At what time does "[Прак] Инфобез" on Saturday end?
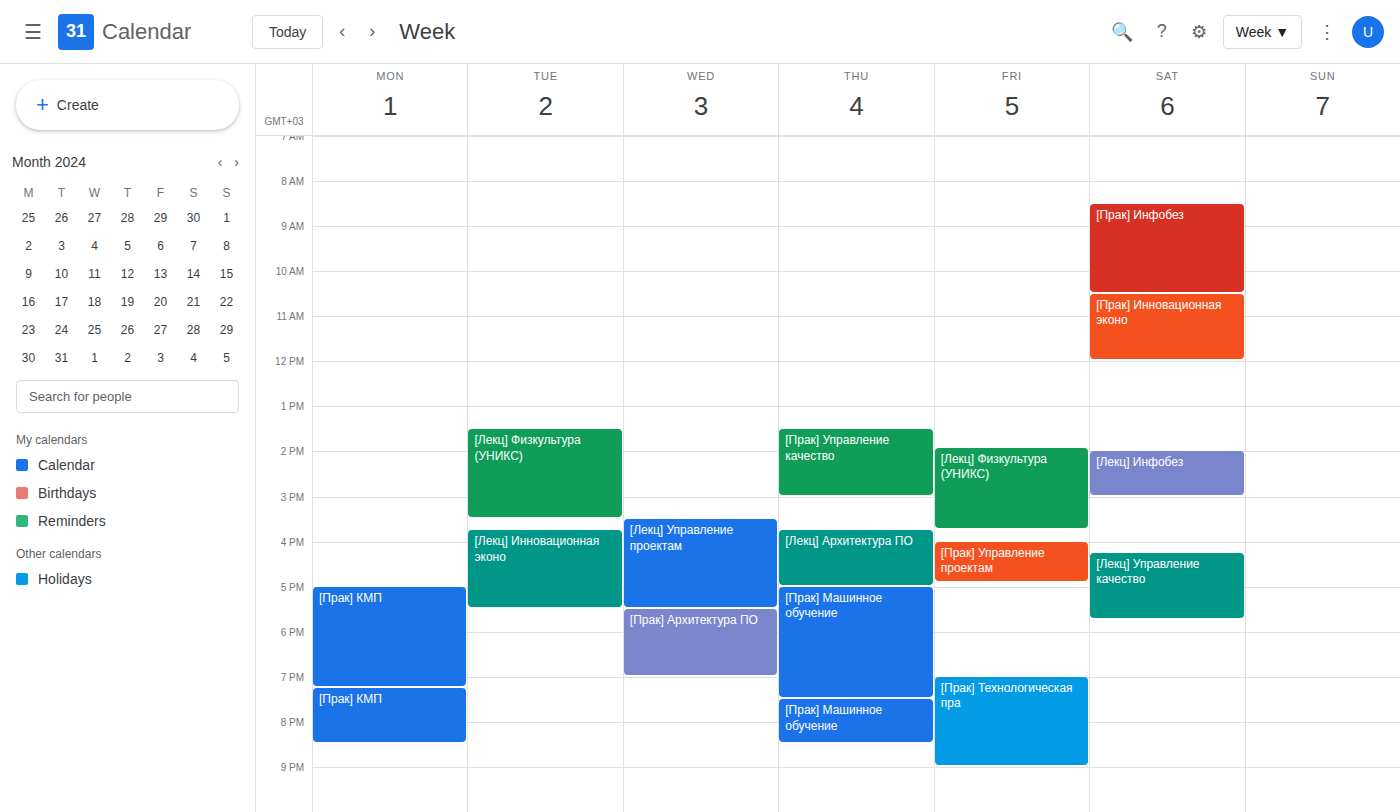
10:30 AM